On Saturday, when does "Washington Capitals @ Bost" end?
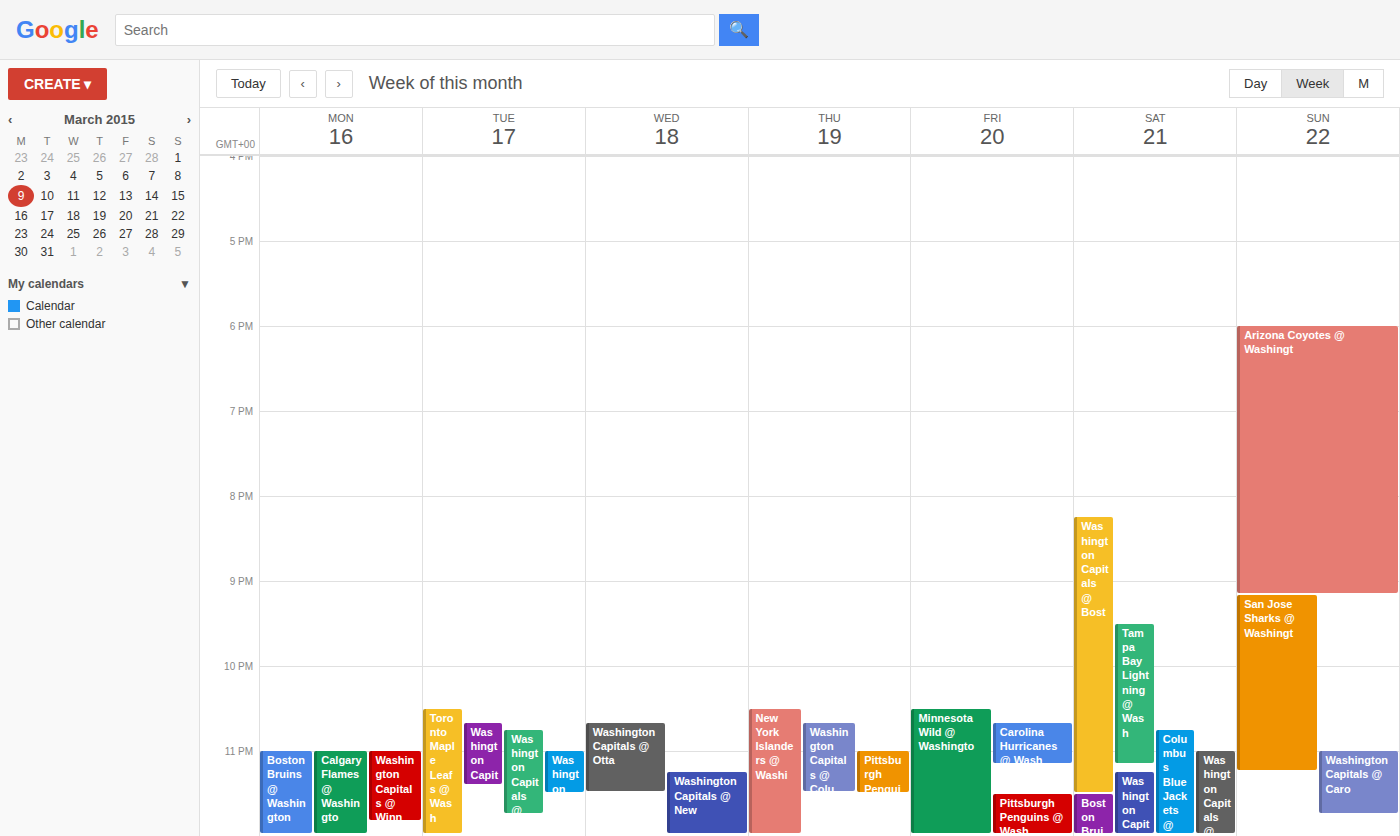
11:30 PM